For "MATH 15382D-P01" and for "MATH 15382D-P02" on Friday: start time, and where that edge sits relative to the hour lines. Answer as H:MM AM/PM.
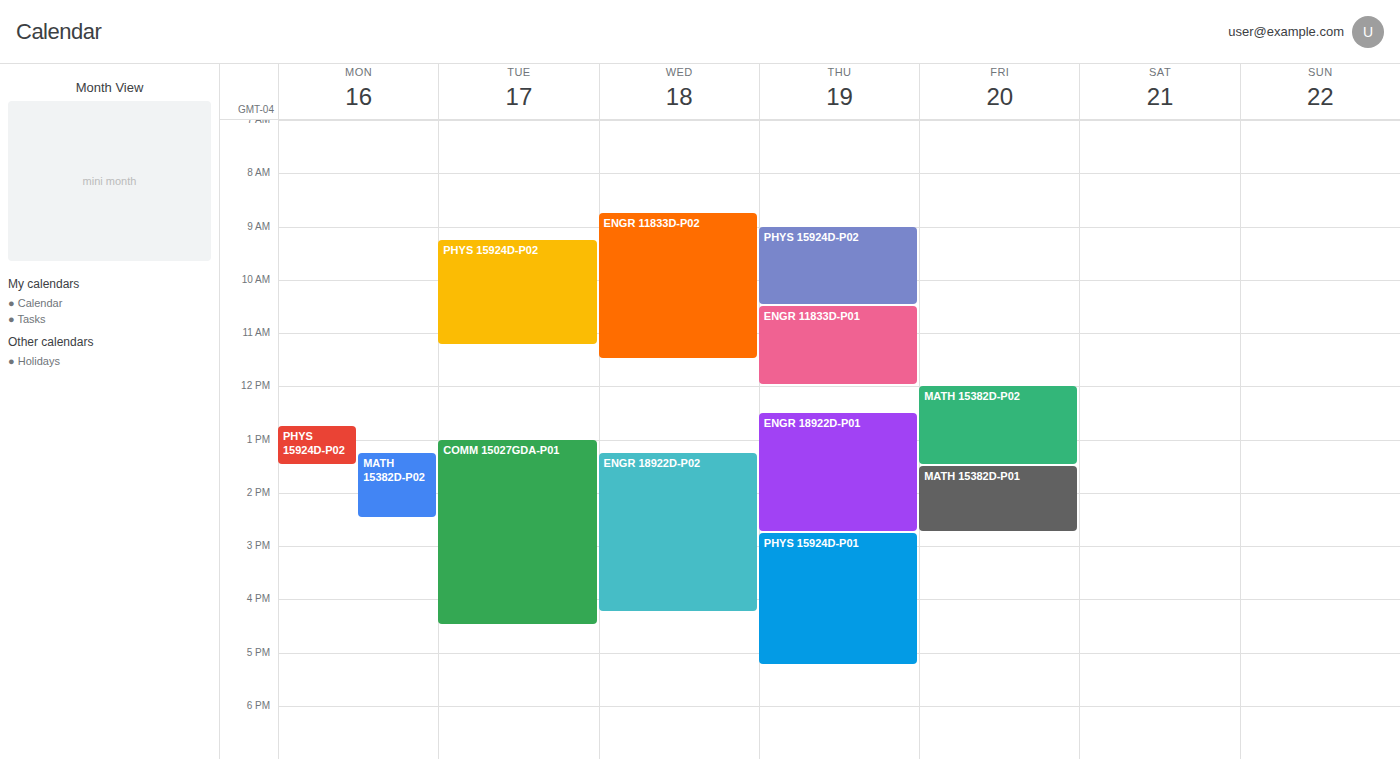
"MATH 15382D-P01": 1:30 PM, halfway between the 1 PM and 2 PM lines. "MATH 15382D-P02": 12:00 PM, exactly on the 12 PM line.